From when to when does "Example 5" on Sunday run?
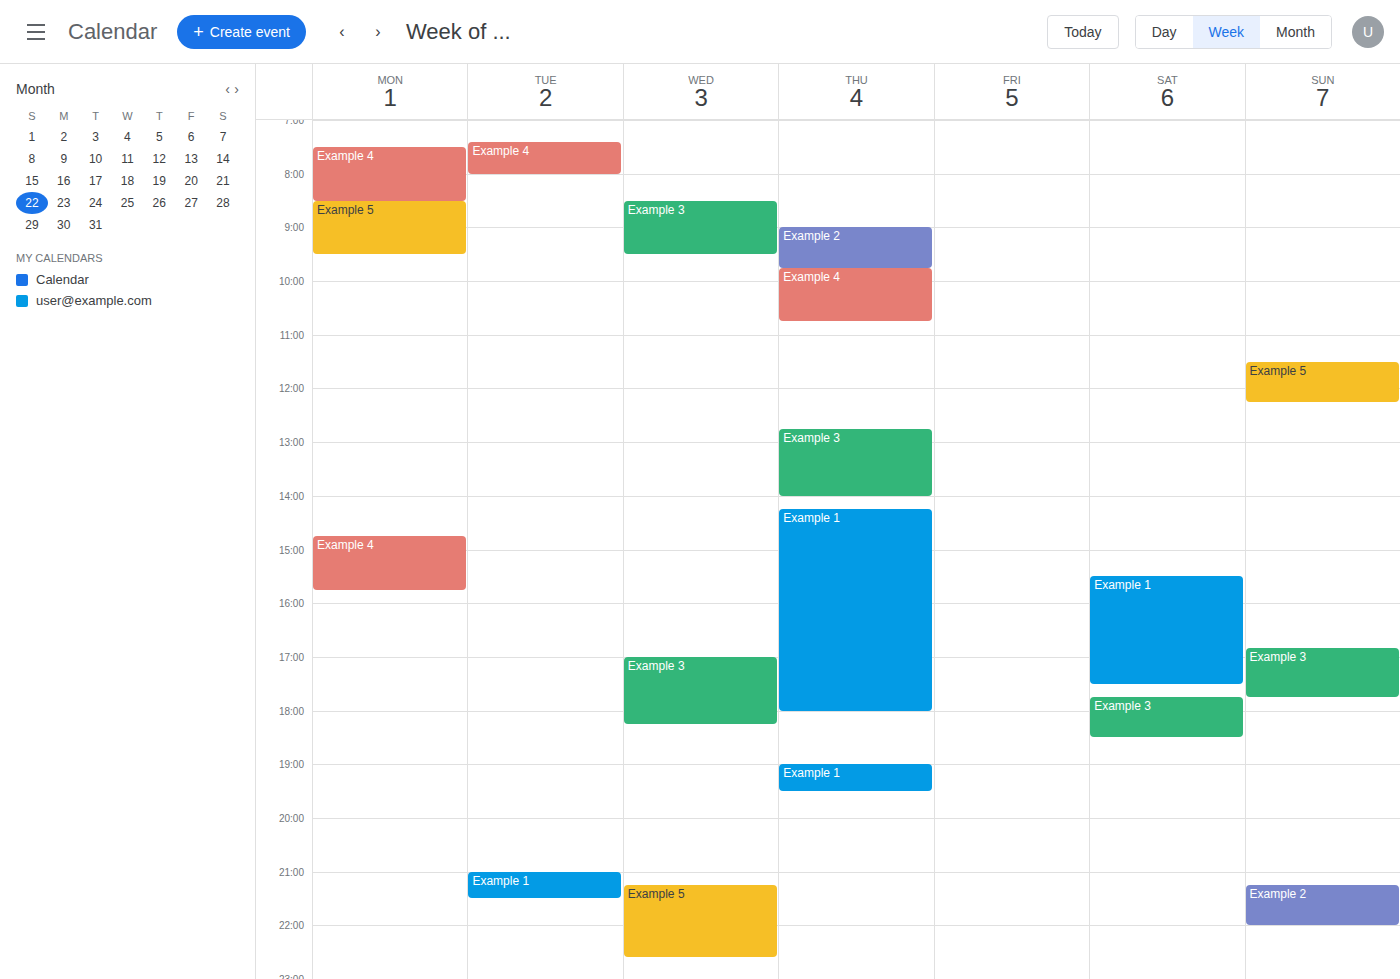
11:30 AM to 12:15 PM